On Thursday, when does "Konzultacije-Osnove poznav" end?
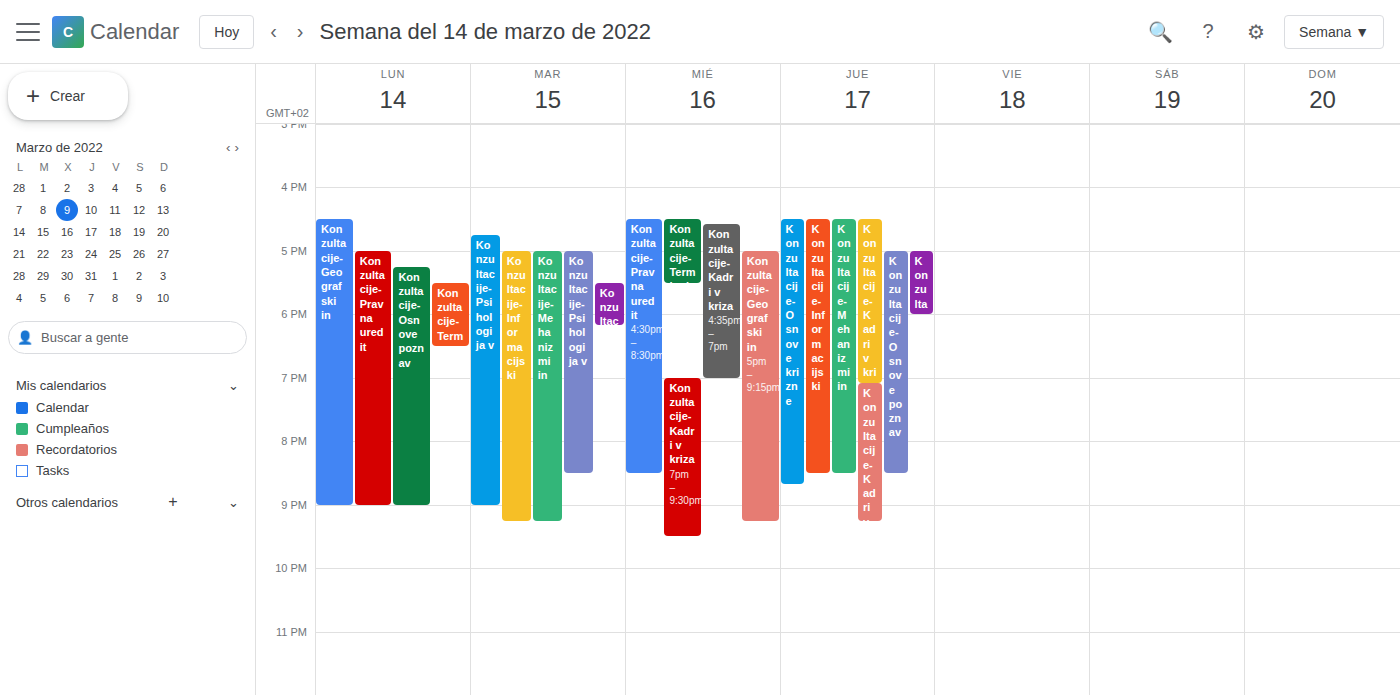
8:30 PM